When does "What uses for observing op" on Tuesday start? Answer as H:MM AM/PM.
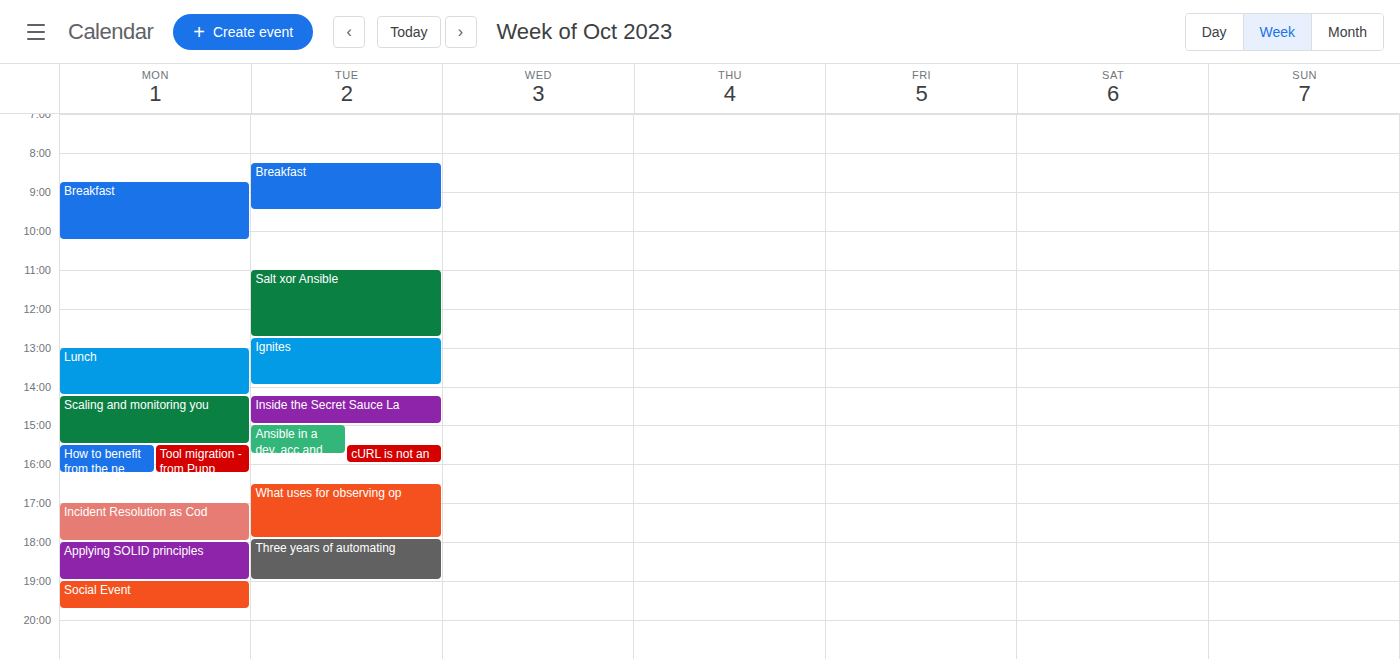
4:30 PM